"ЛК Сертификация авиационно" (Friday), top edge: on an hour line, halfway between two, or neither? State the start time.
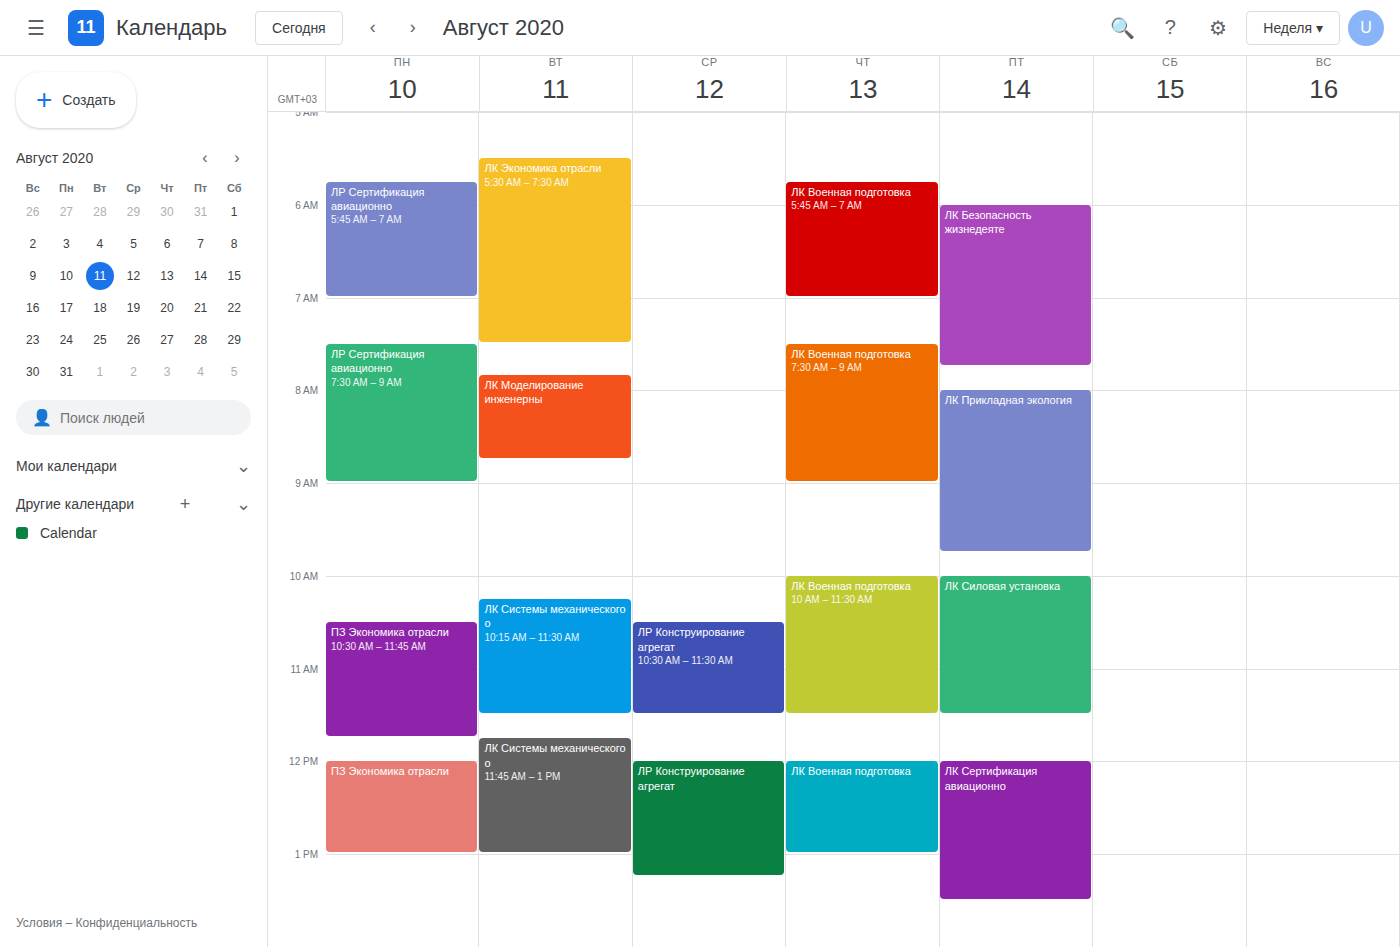
12:00 PM -- exactly on the 12 PM line.